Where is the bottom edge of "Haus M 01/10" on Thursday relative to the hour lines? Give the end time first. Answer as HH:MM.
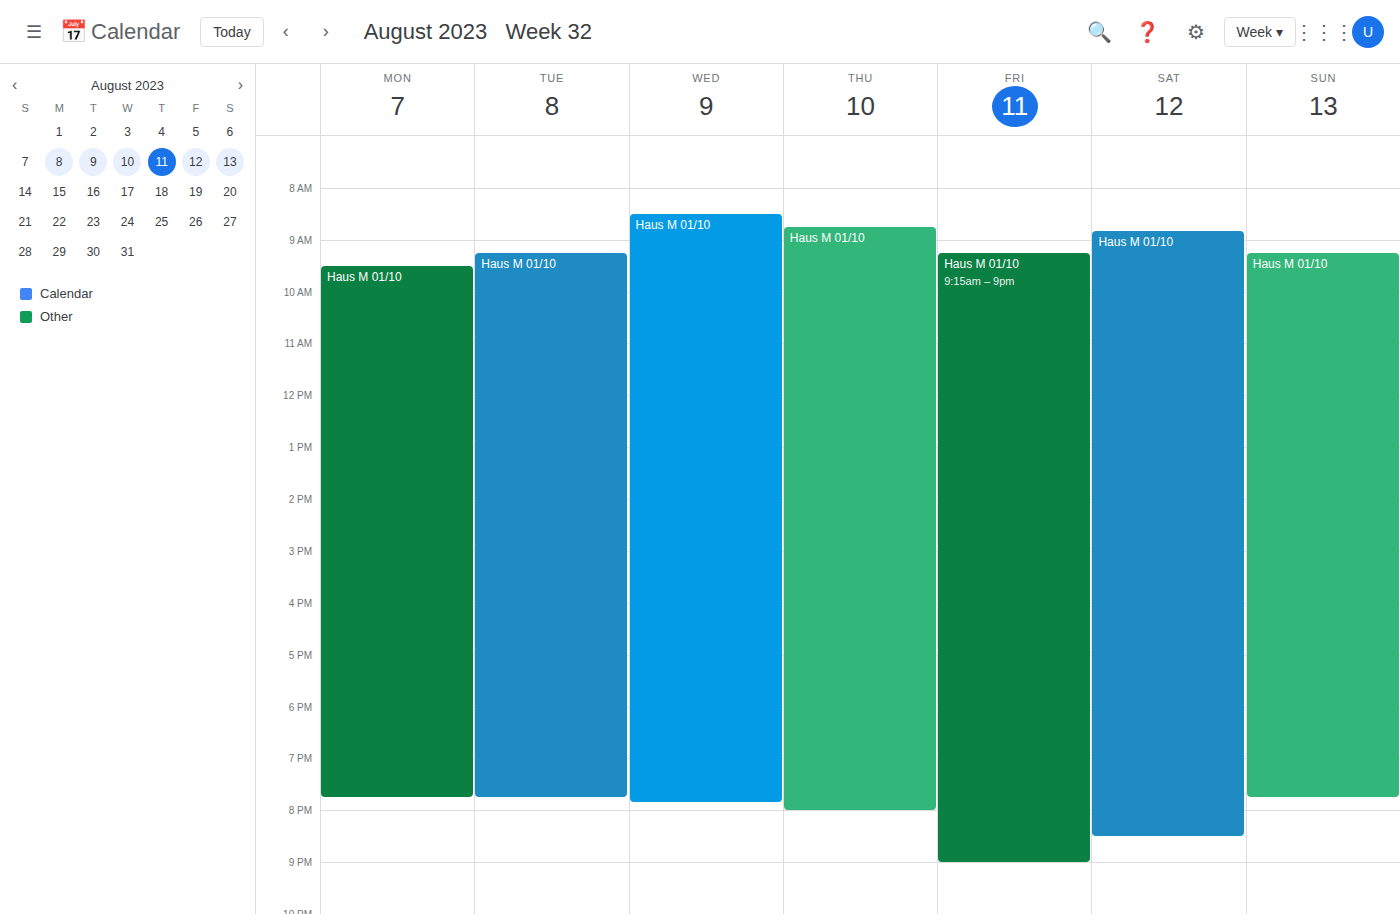
20:00 -- exactly on the 20:00 line.